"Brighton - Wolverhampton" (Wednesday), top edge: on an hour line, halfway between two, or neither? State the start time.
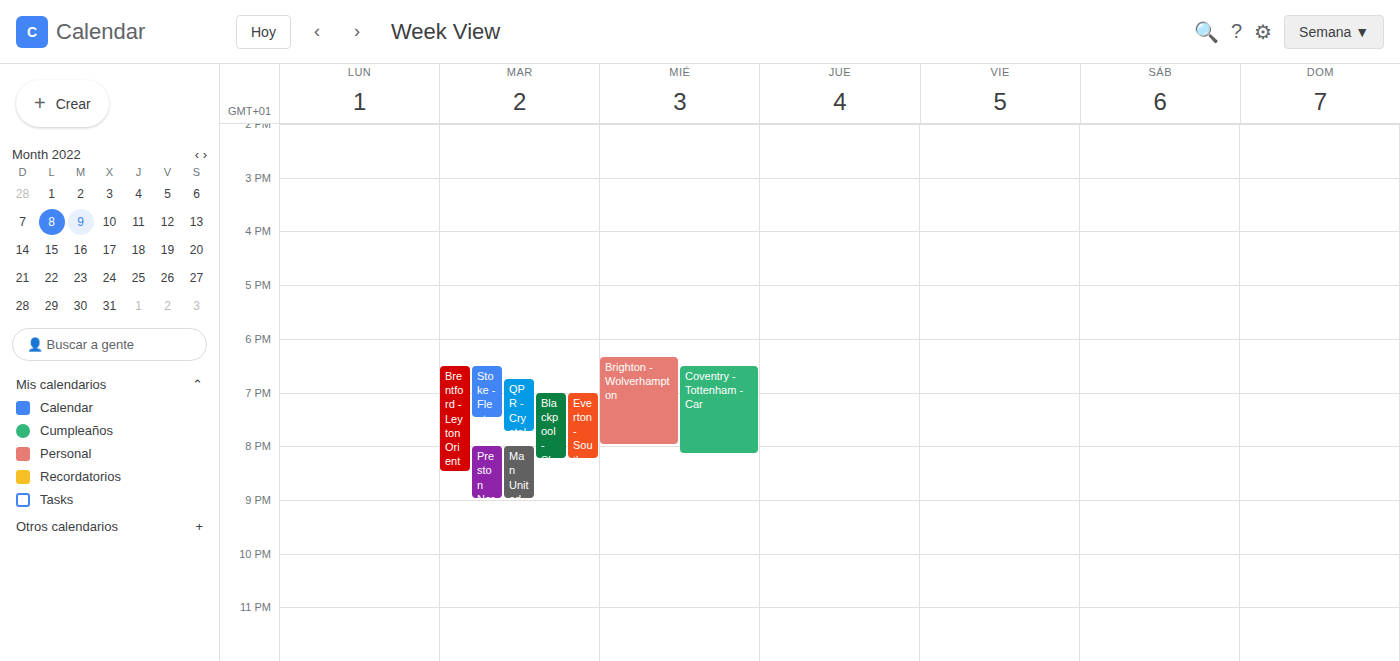
6:20 PM -- neither: 20 minutes below the 6 PM line and 40 minutes above the 7 PM line.